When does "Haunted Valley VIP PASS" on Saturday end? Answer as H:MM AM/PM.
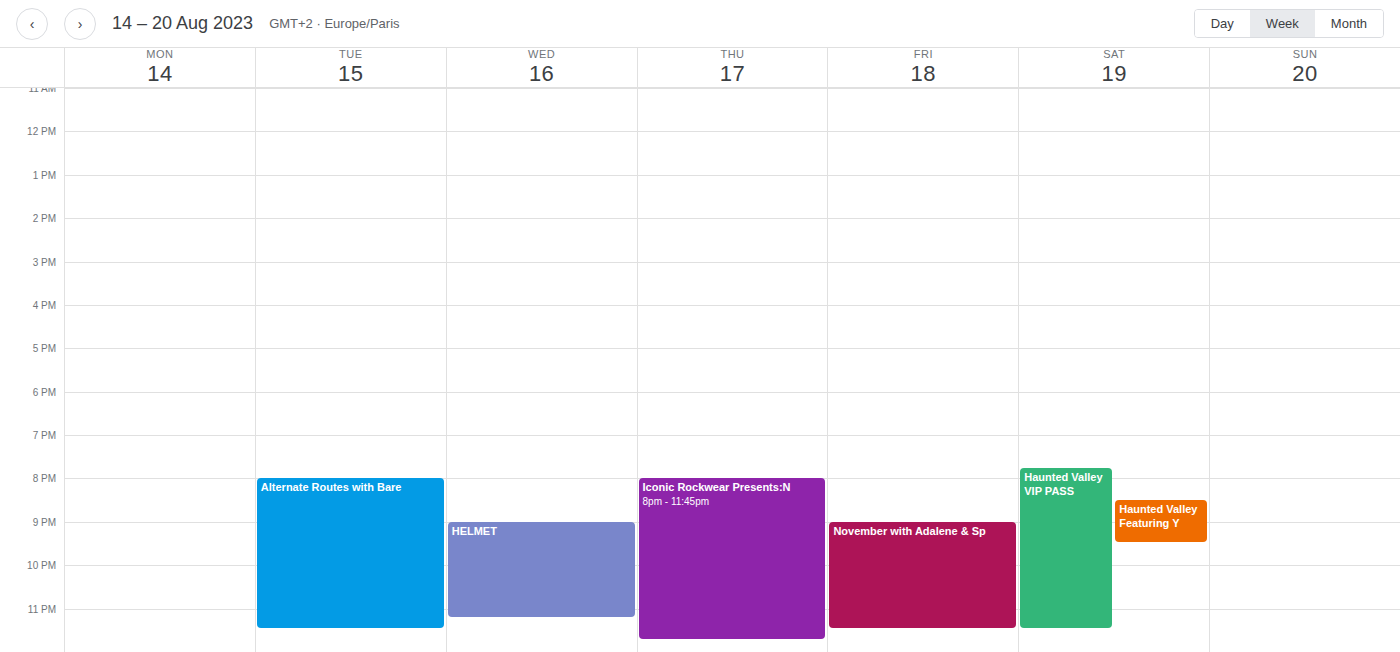
11:30 PM